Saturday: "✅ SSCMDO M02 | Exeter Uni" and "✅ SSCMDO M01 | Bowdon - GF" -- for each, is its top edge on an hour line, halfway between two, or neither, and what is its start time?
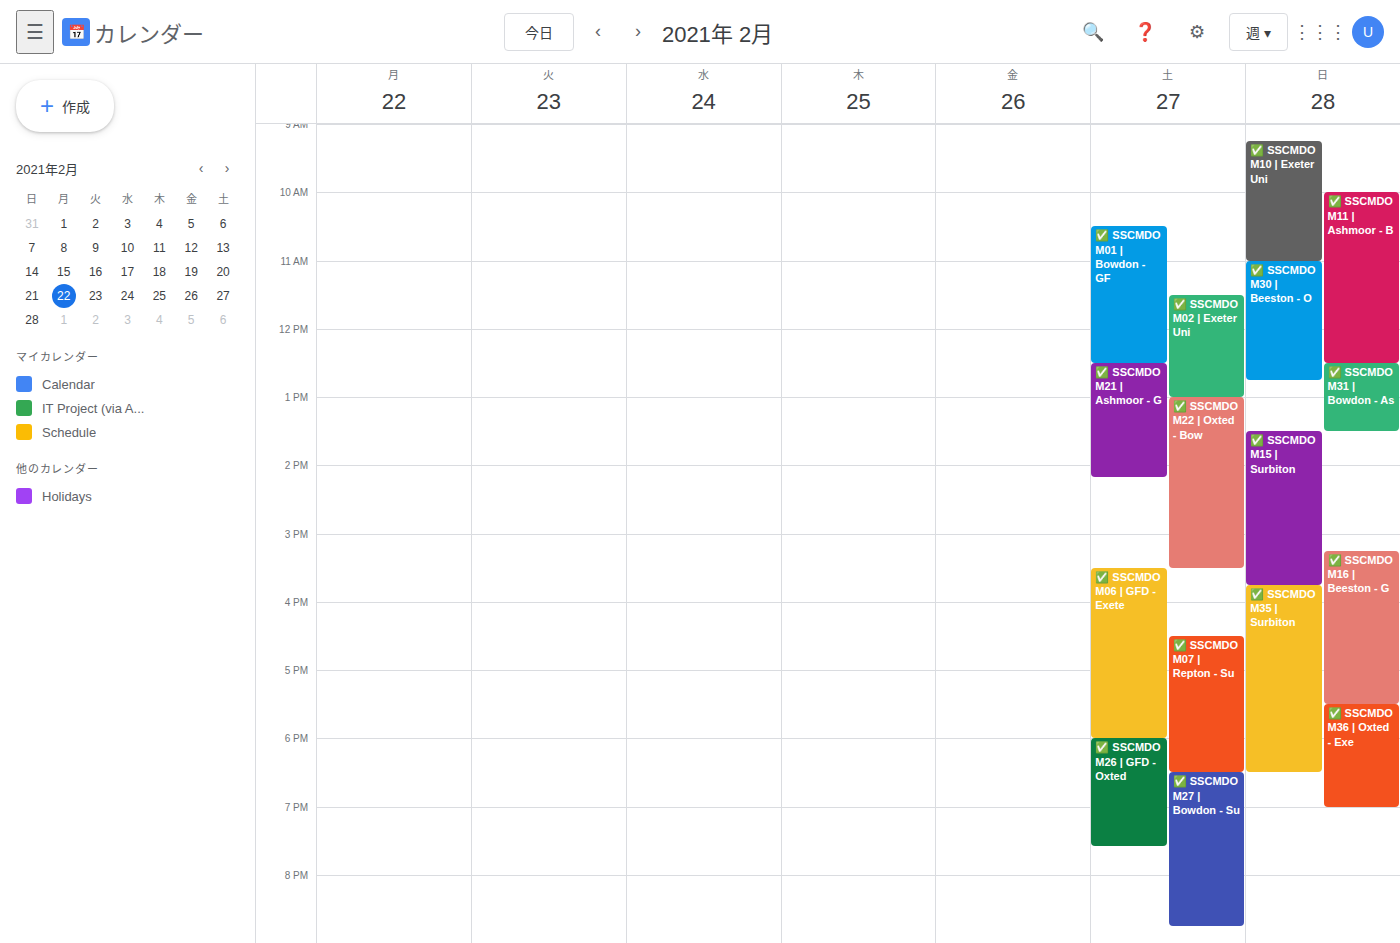
"✅ SSCMDO M02 | Exeter Uni": 11:30 AM, halfway between the 11 AM and 12 PM lines. "✅ SSCMDO M01 | Bowdon - GF": 10:30 AM, halfway between the 10 AM and 11 AM lines.